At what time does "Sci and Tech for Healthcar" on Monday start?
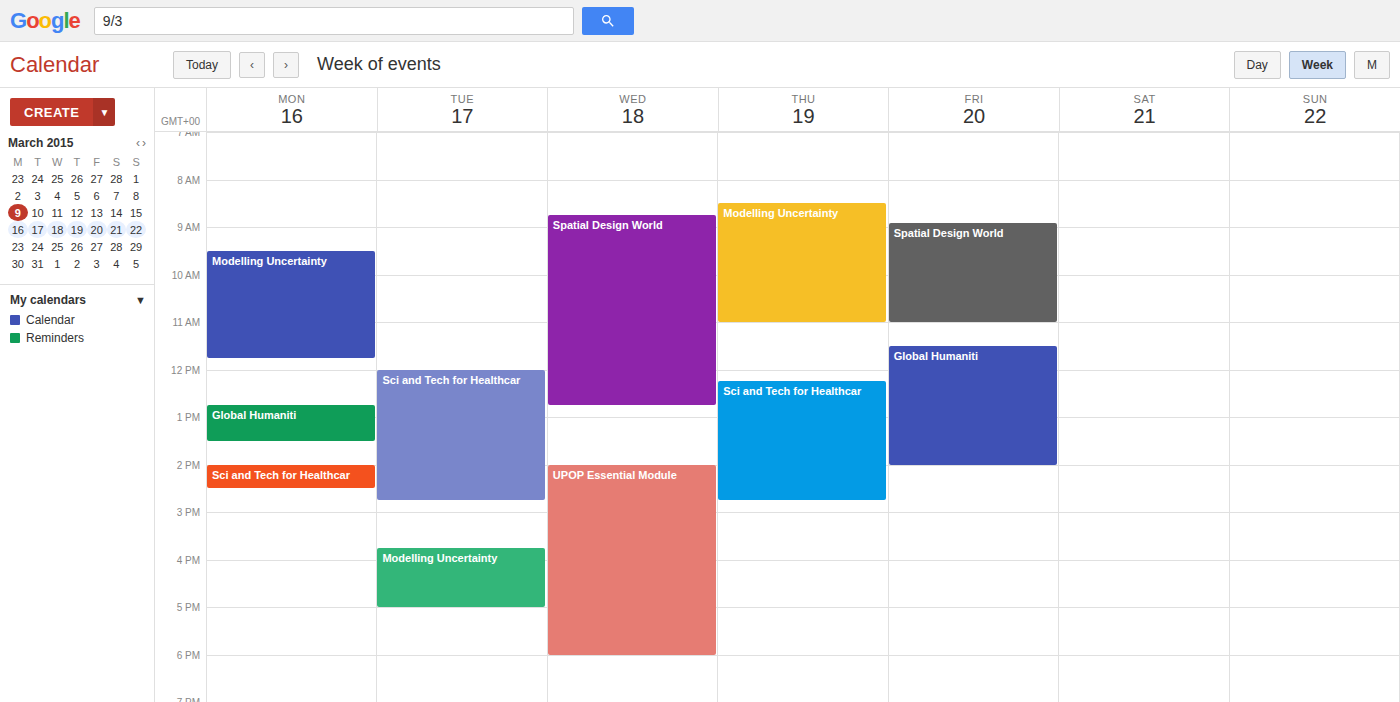
2:00 PM